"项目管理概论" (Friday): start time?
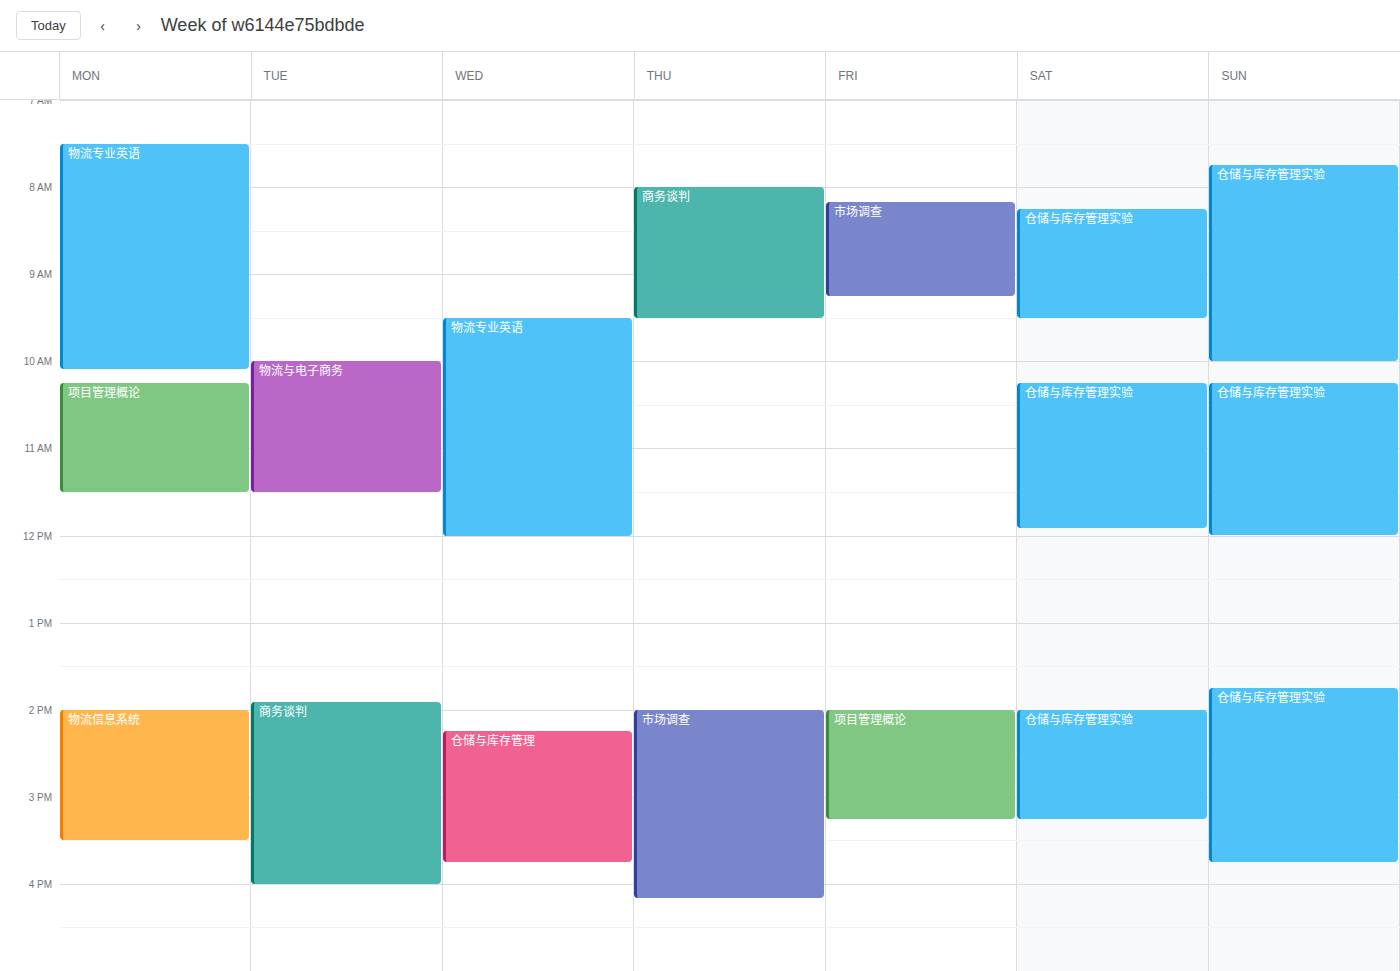
2:00 PM